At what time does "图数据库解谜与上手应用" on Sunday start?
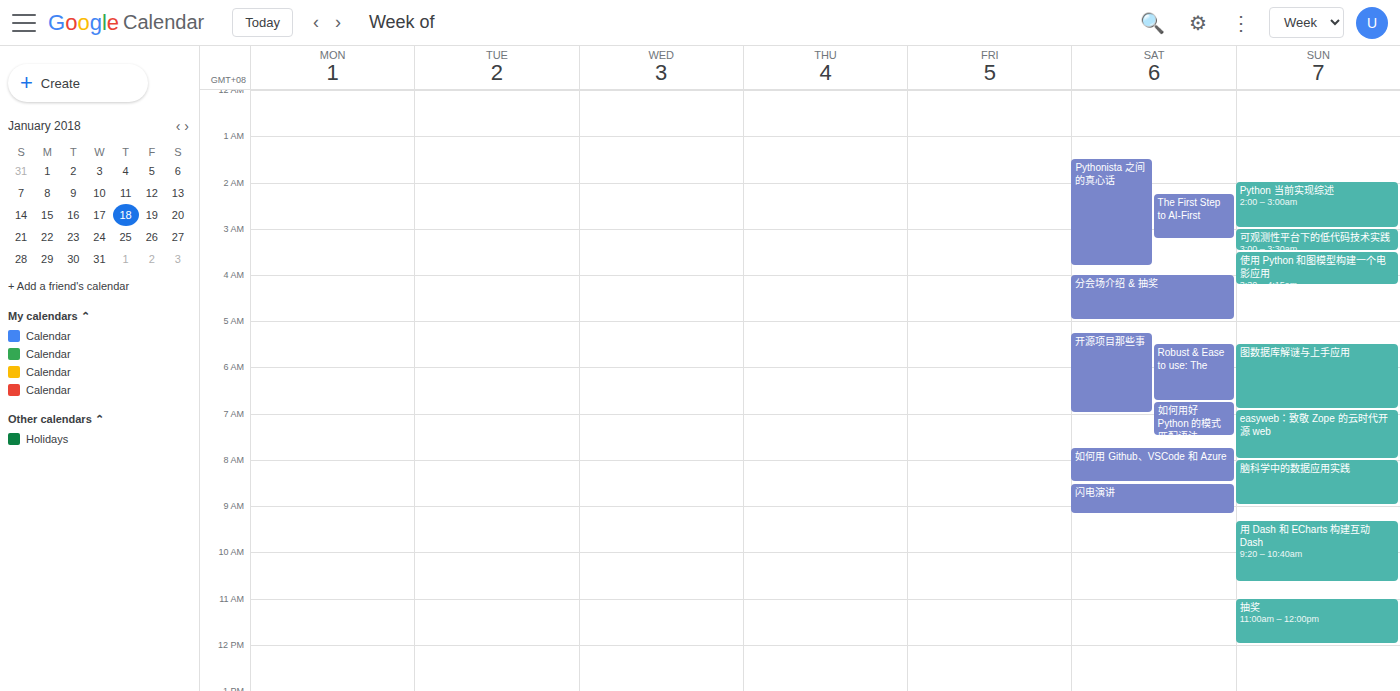
5:30 AM